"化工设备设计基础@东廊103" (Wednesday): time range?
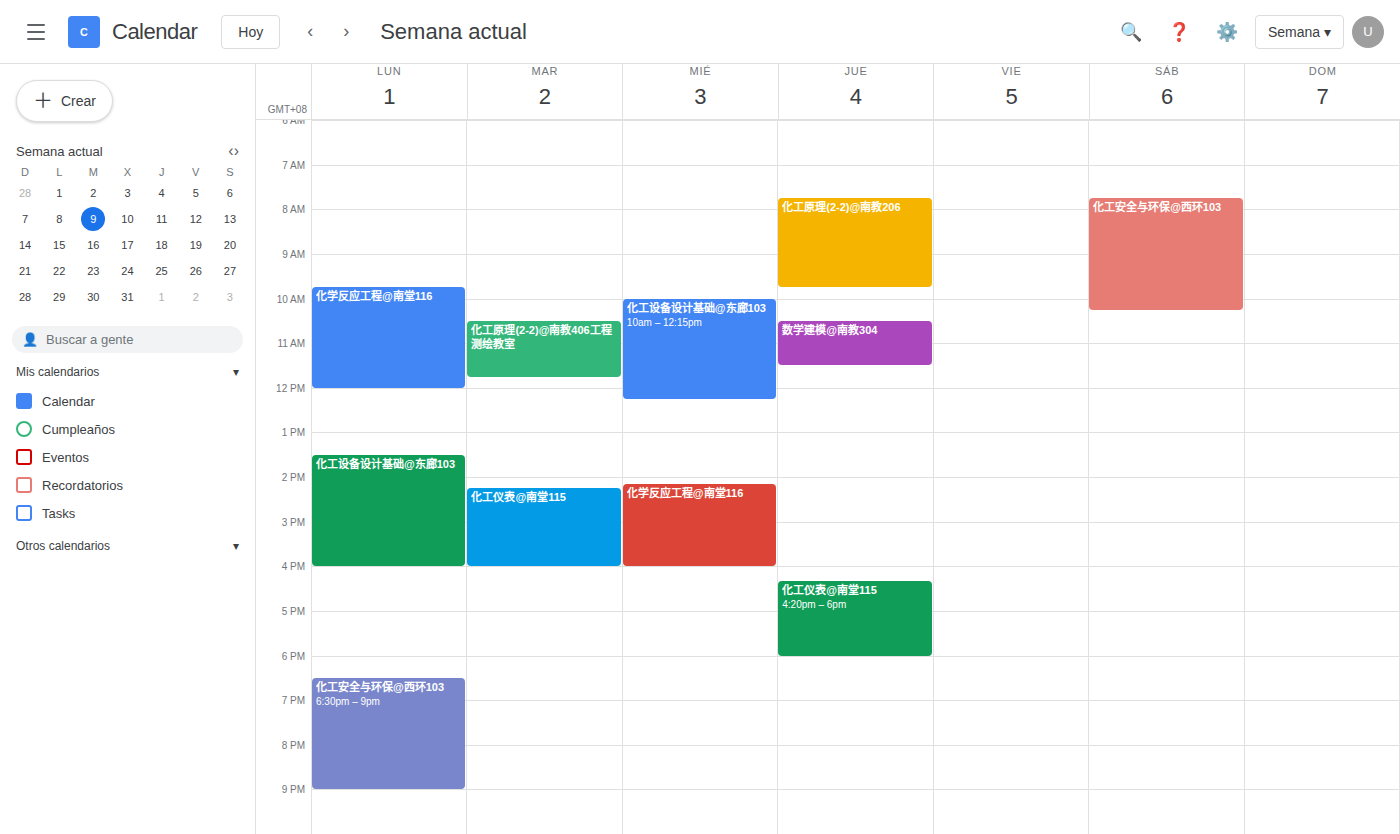
10:00 AM to 12:15 PM